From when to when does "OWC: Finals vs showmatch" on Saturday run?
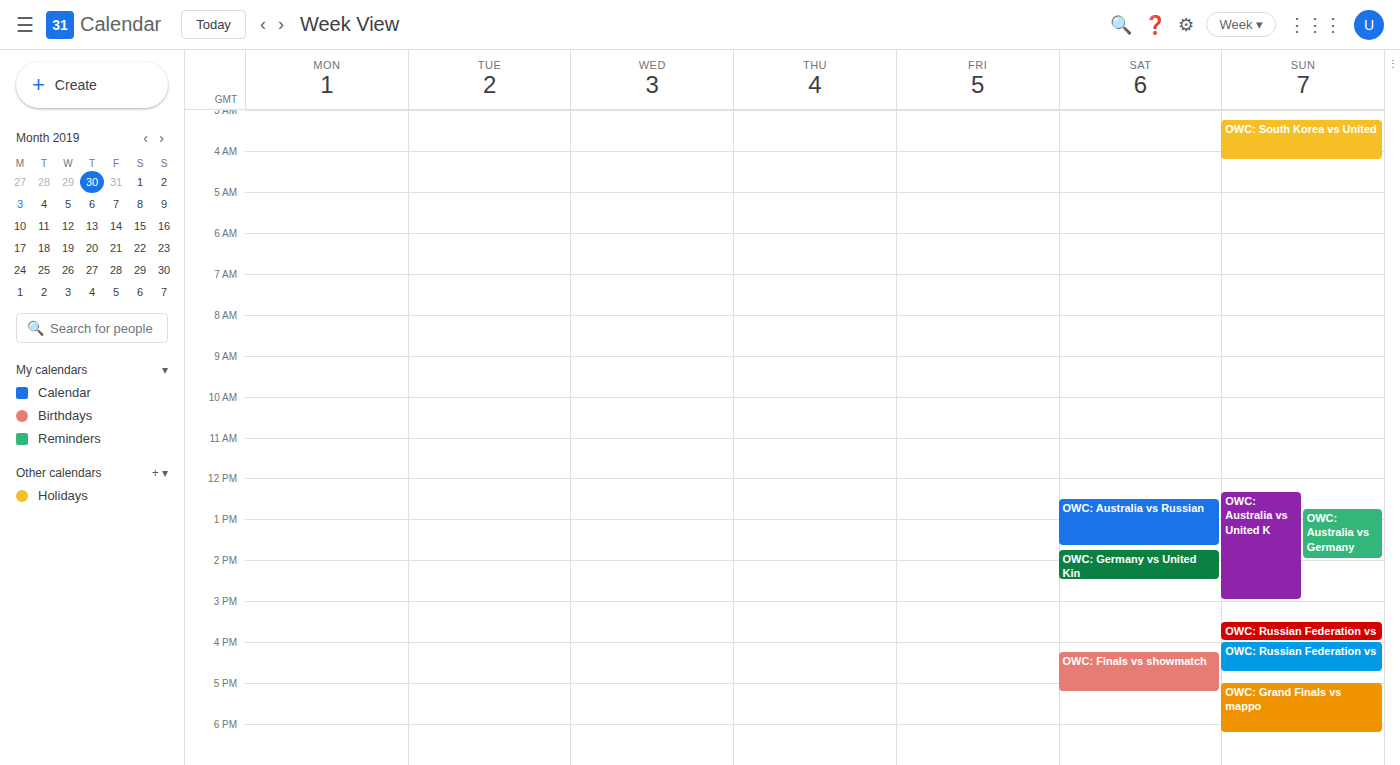
4:15 PM to 5:15 PM